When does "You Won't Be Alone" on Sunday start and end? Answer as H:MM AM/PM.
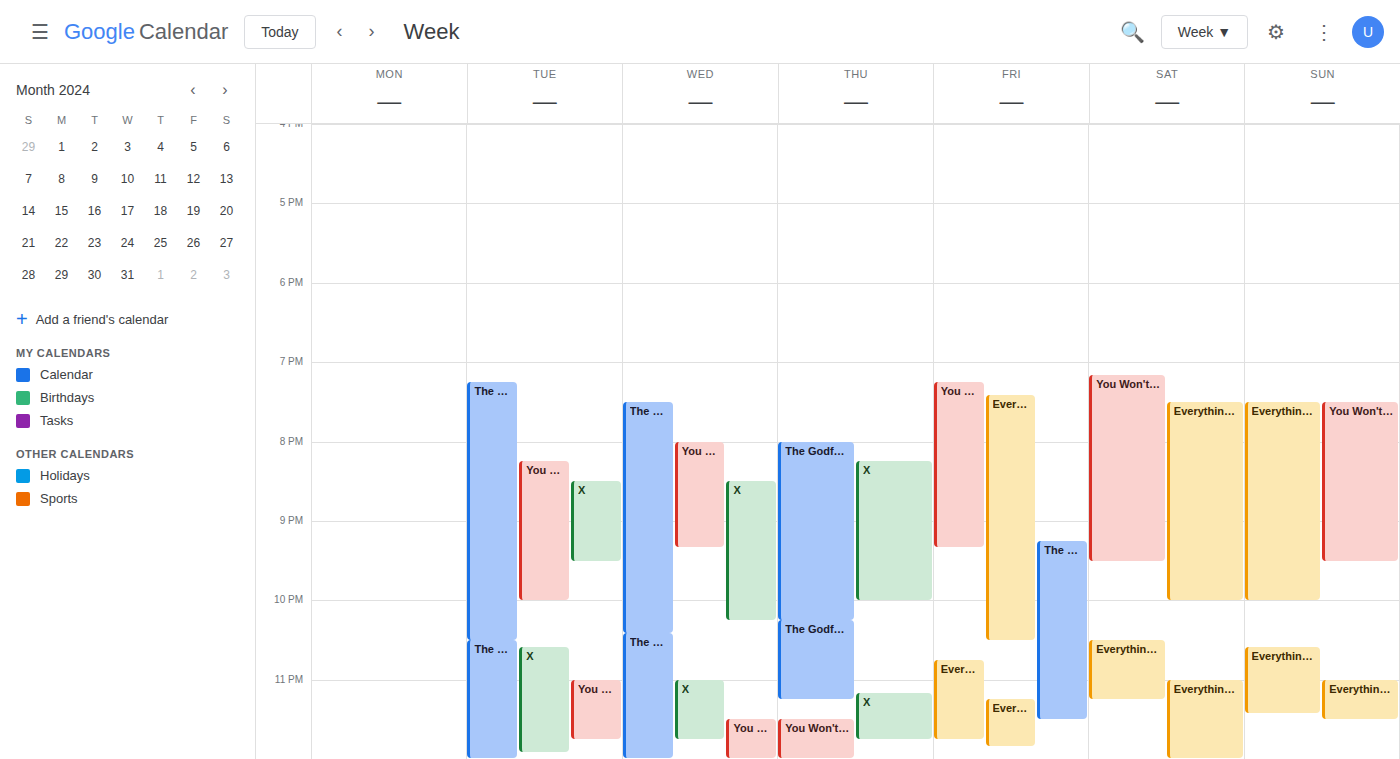
7:30 PM to 9:30 PM